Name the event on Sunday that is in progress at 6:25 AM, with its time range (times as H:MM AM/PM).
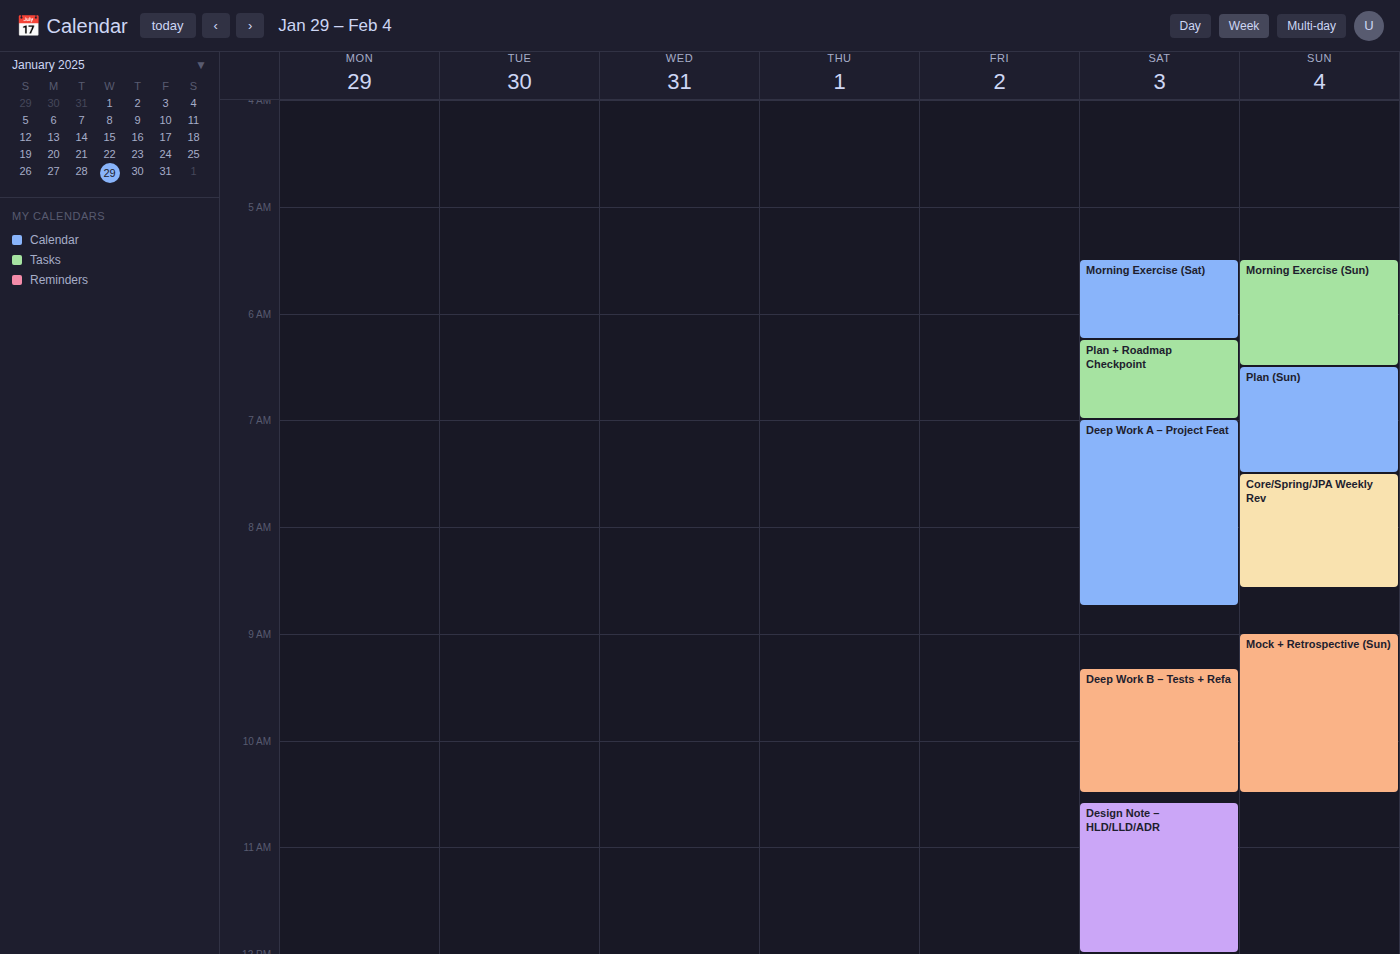
"Morning Exercise (Sun)", 5:30 AM to 6:30 AM